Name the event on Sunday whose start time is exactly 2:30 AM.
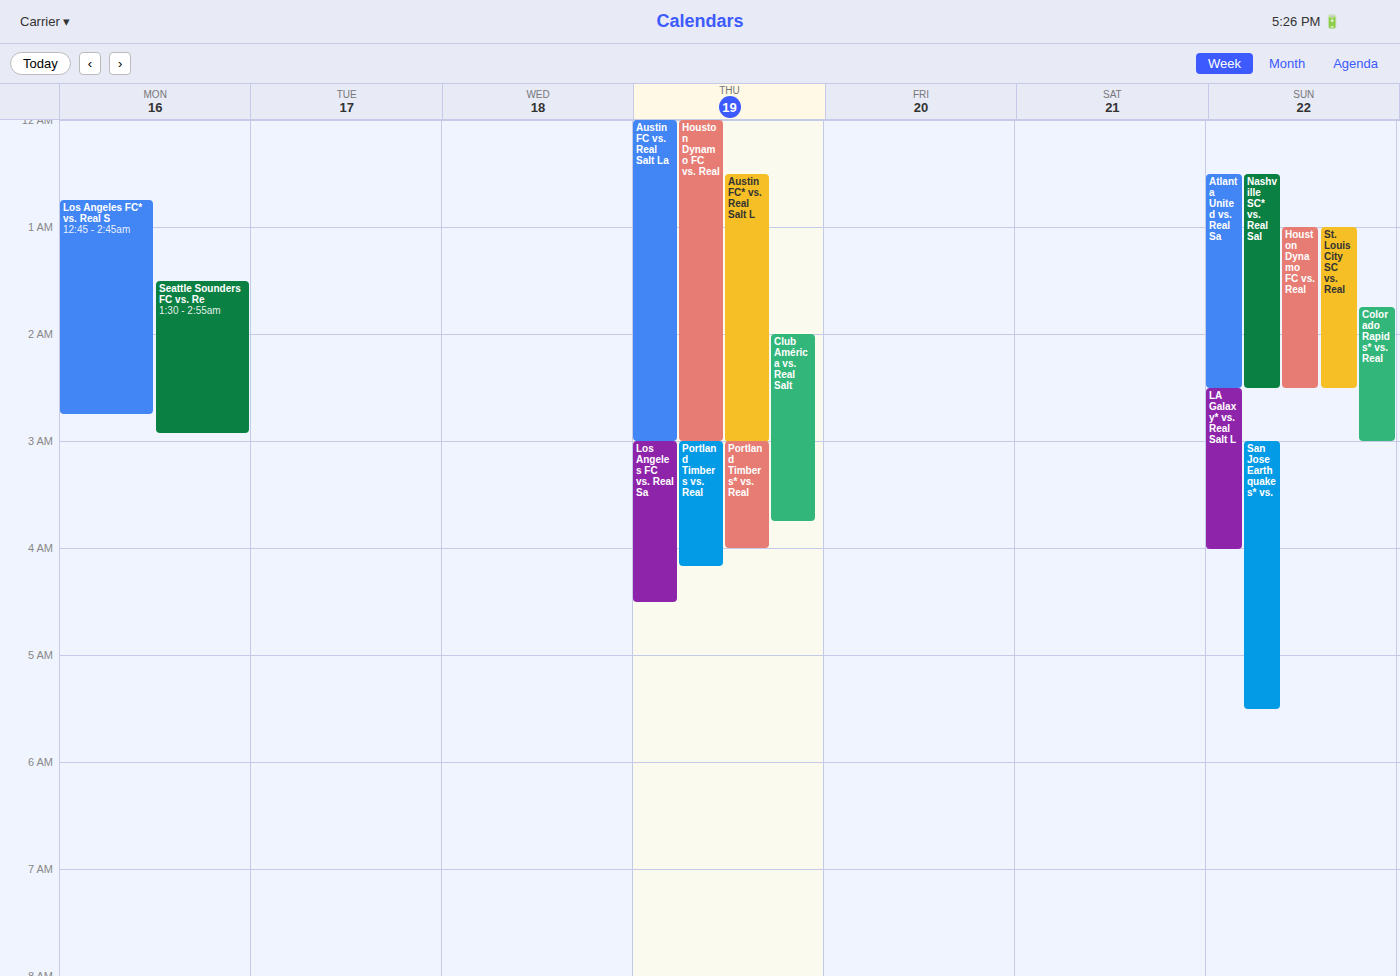
"LA Galaxy* vs. Real Salt L"